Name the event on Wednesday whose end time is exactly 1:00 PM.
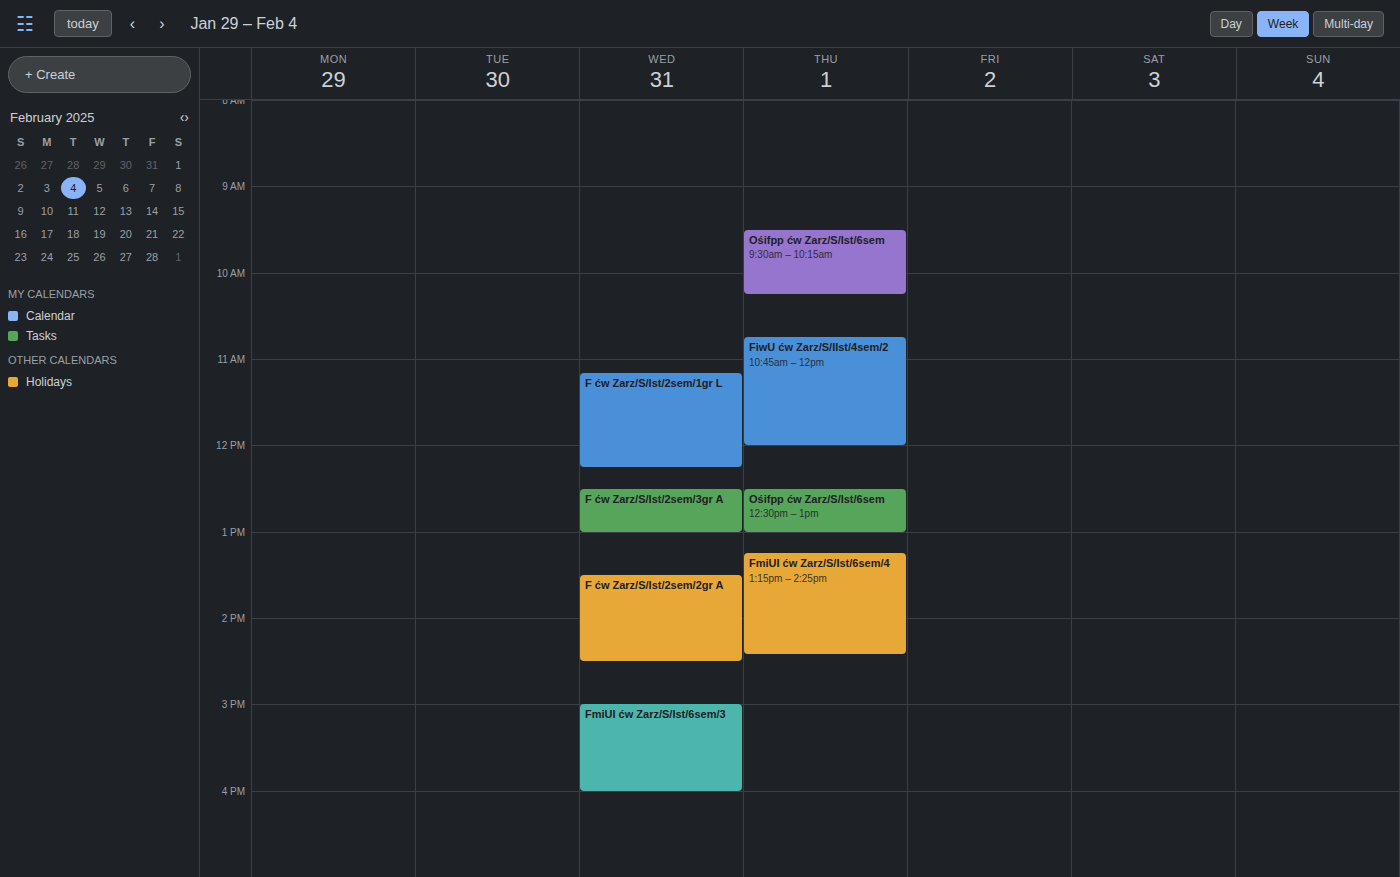
"F ćw Zarz/S/Ist/2sem/3gr A"